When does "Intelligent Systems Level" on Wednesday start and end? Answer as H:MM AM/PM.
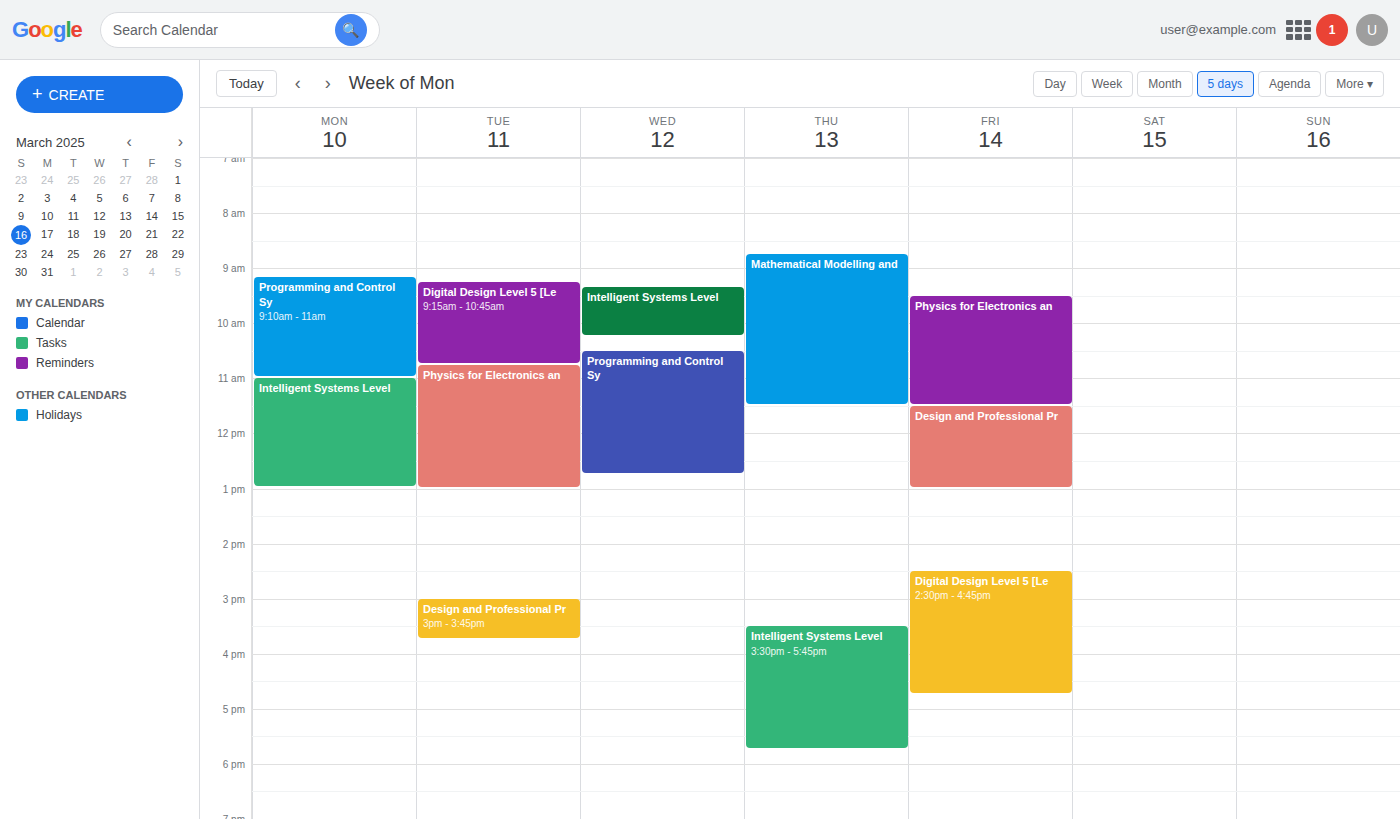
9:20 AM to 10:15 AM